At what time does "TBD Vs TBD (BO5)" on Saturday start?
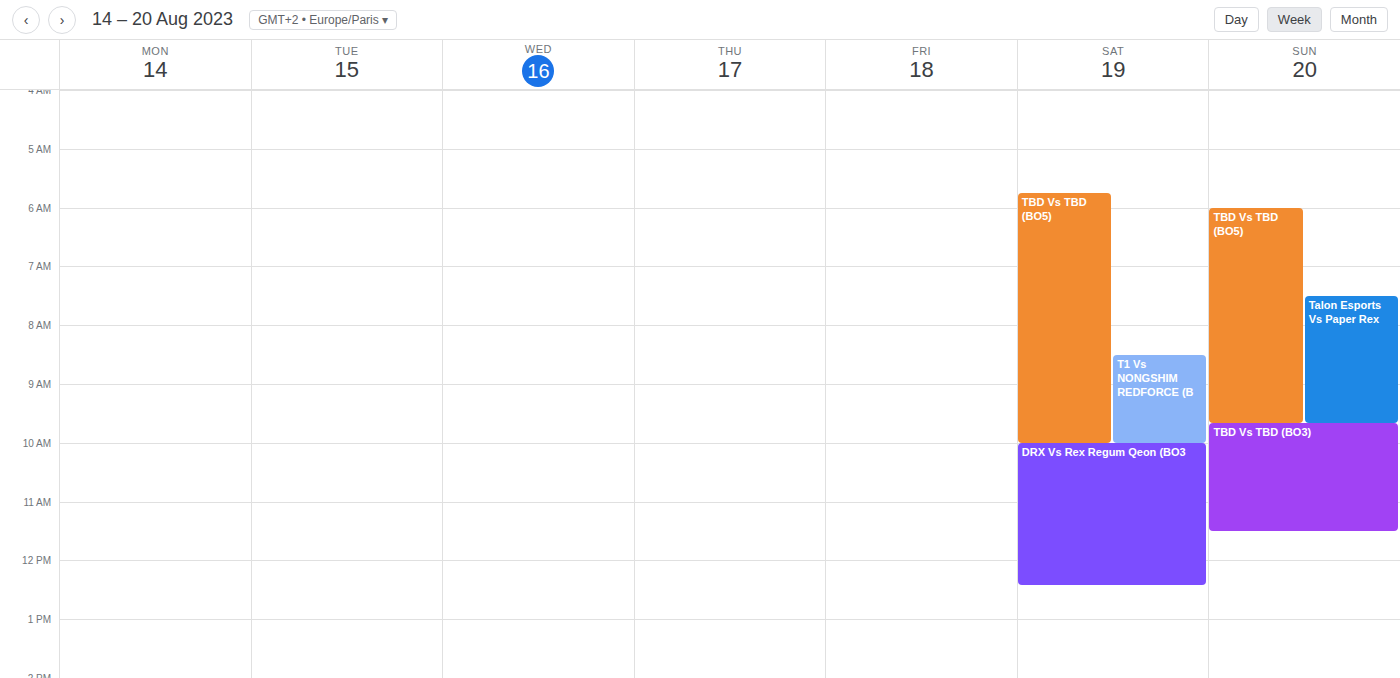
5:45 AM